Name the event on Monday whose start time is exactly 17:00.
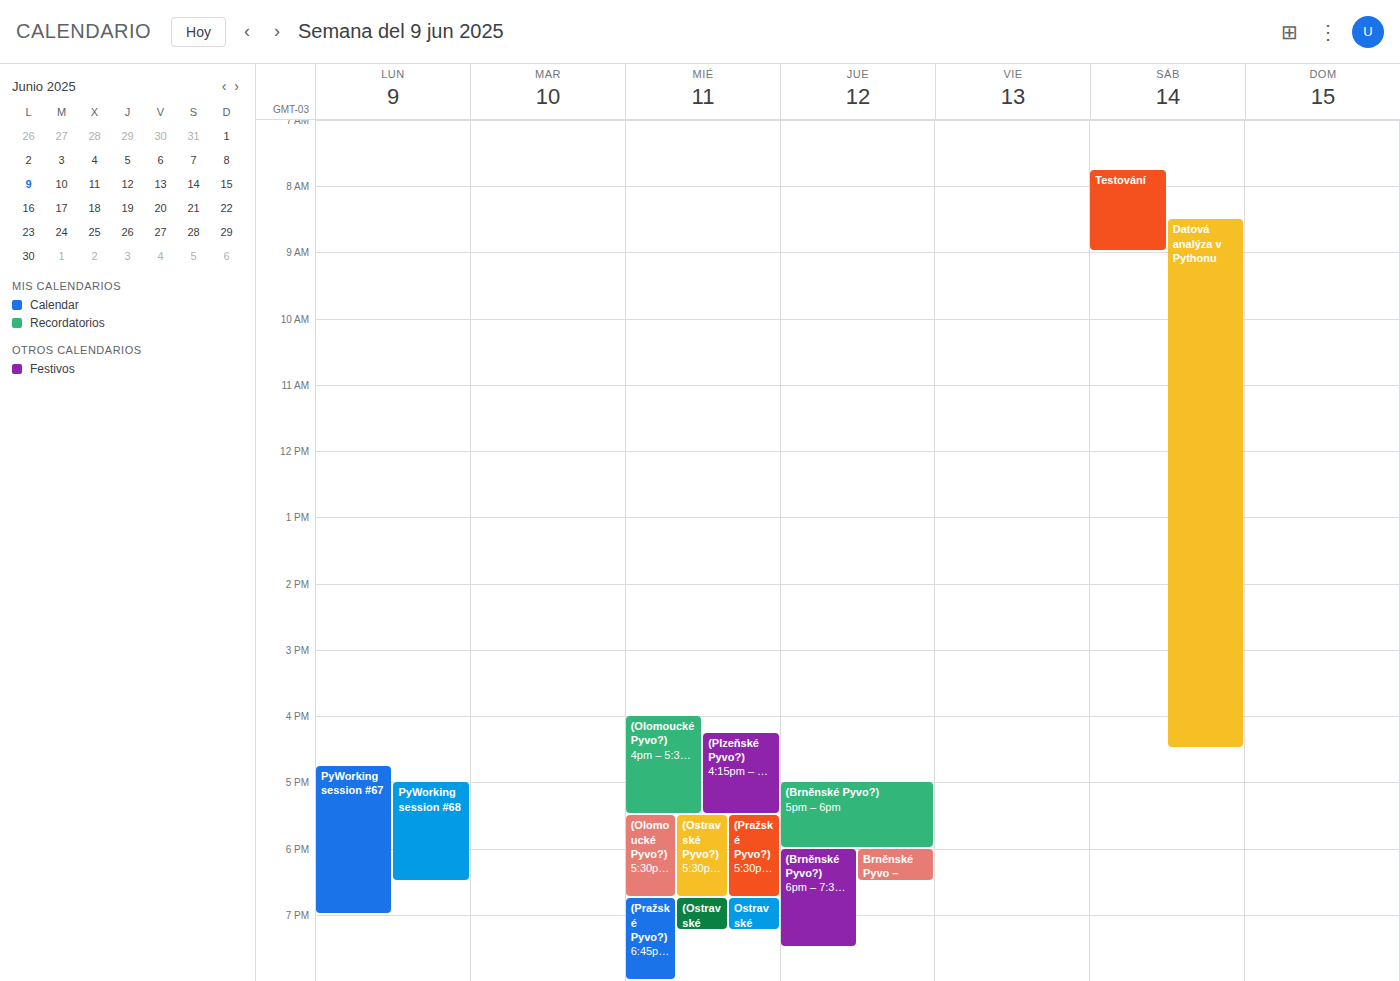
"PyWorking session #68"